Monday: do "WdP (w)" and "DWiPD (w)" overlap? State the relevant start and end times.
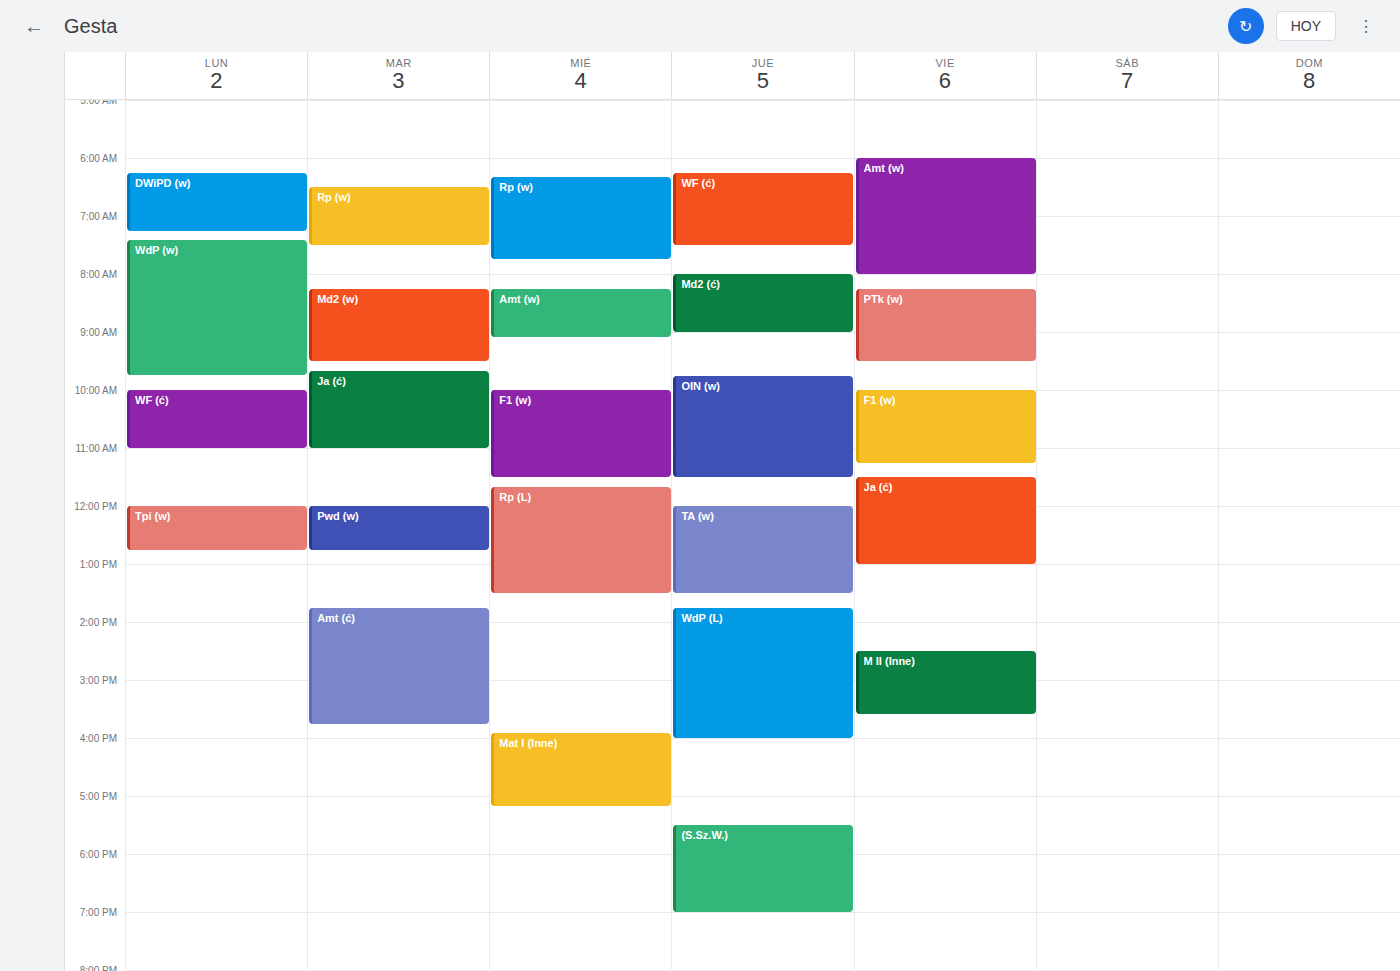
"DWiPD (w)" ends at 7:15 AM and "WdP (w)" starts at 7:25 AM -- no overlap.